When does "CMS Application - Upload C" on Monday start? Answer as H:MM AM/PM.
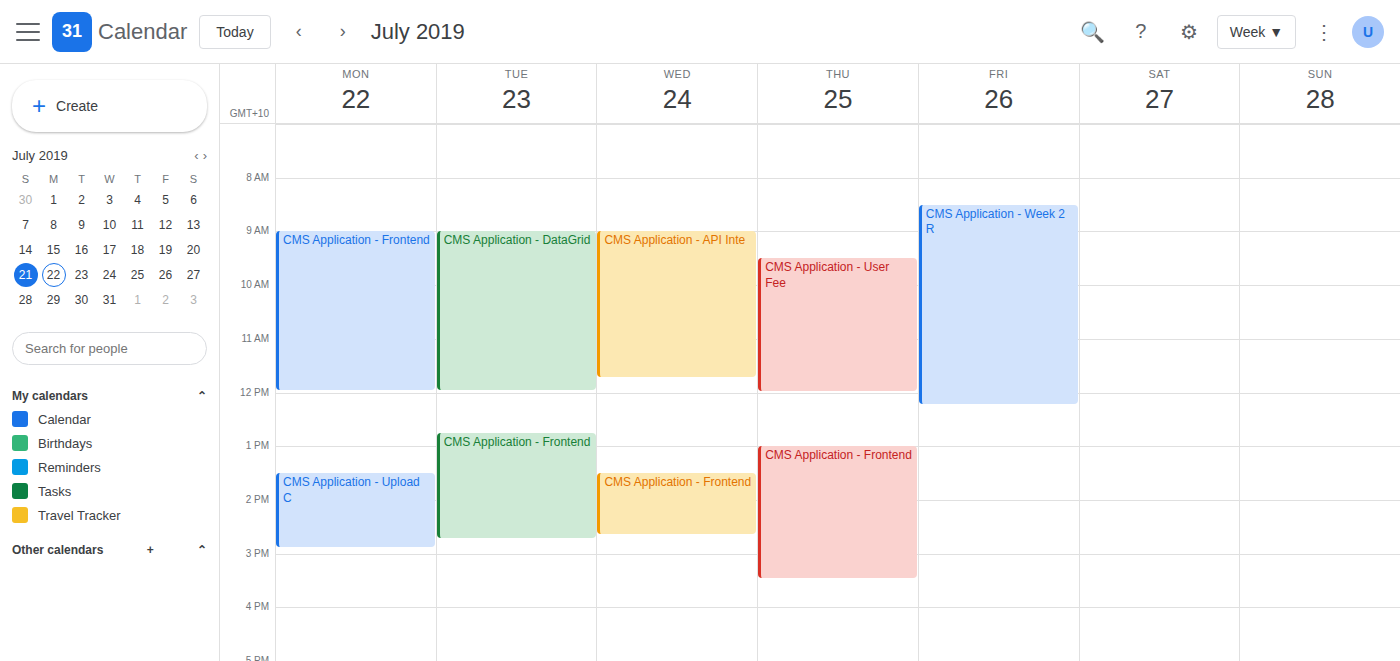
1:30 PM